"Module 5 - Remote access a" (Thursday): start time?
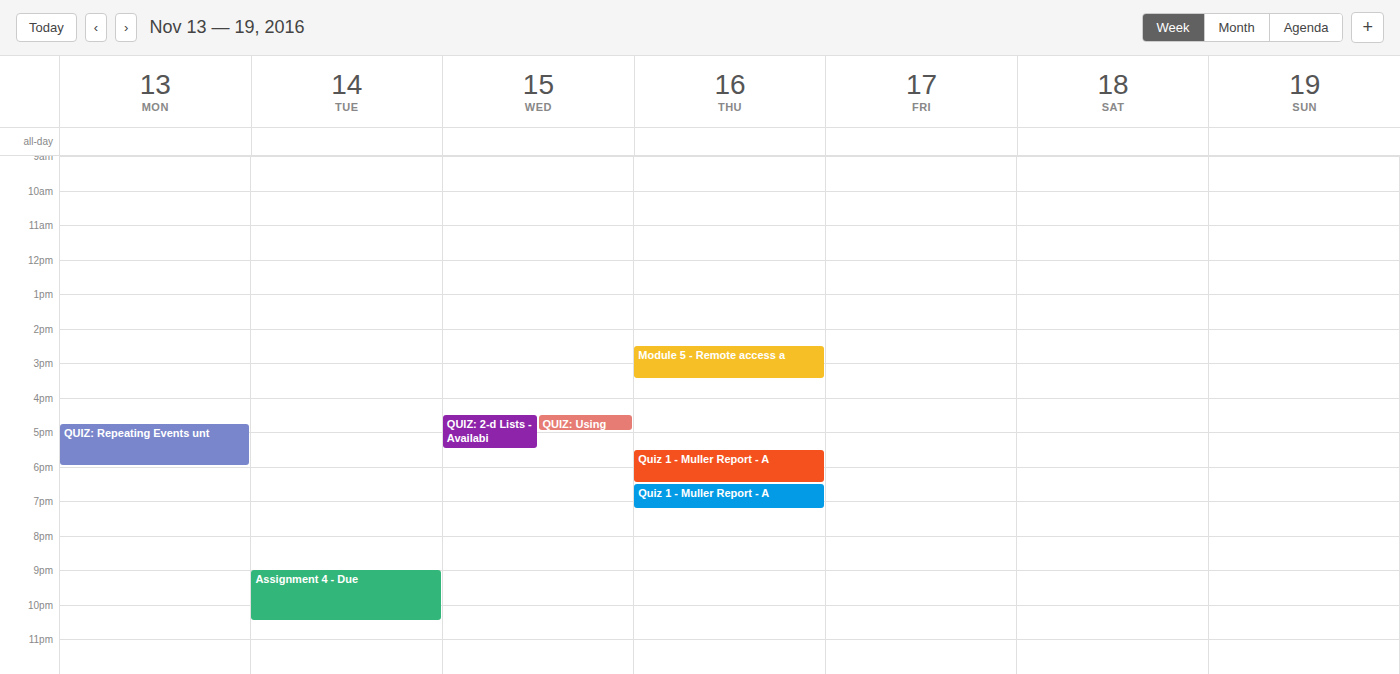
2:30 PM